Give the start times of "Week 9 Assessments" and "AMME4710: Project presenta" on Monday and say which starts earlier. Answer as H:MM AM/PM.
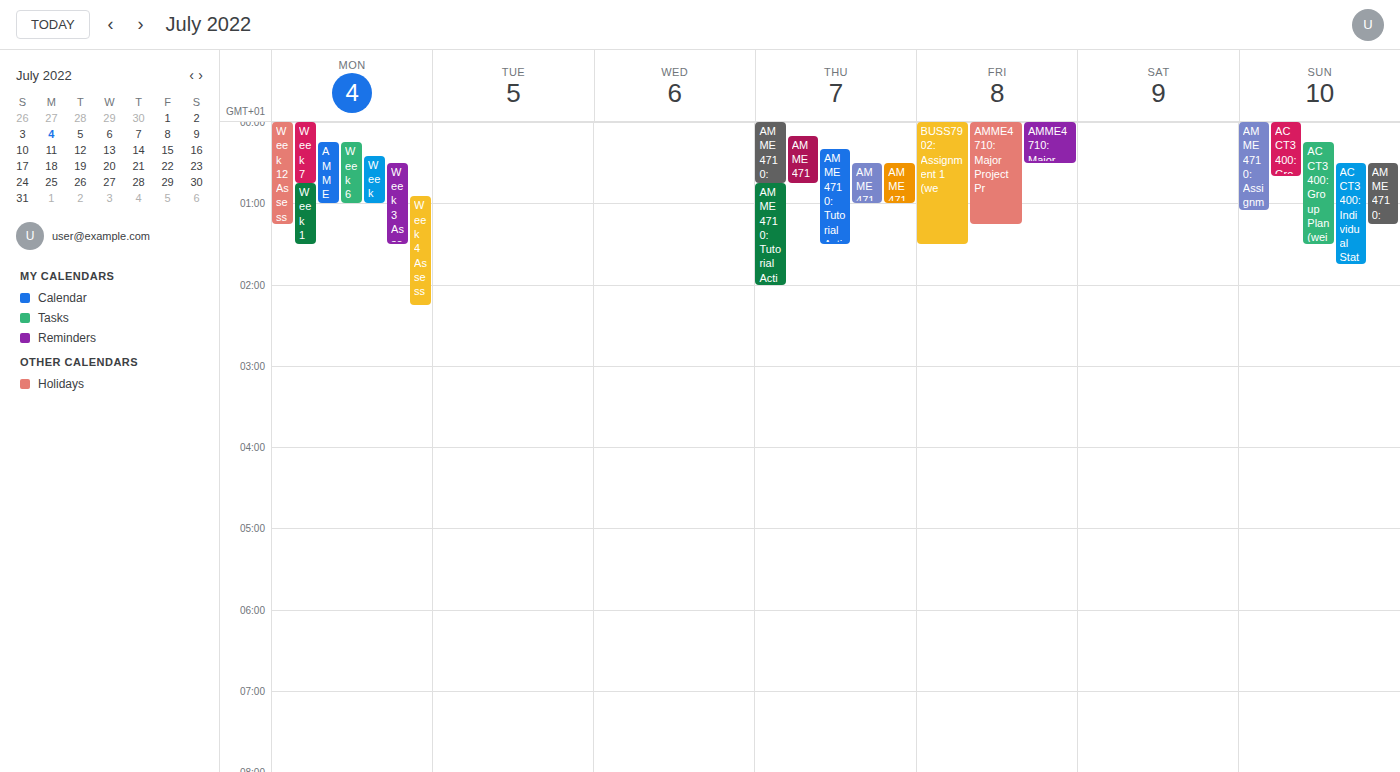
"AMME4710: Project presenta" 12:15 AM; "Week 9 Assessments" 12:25 AM.